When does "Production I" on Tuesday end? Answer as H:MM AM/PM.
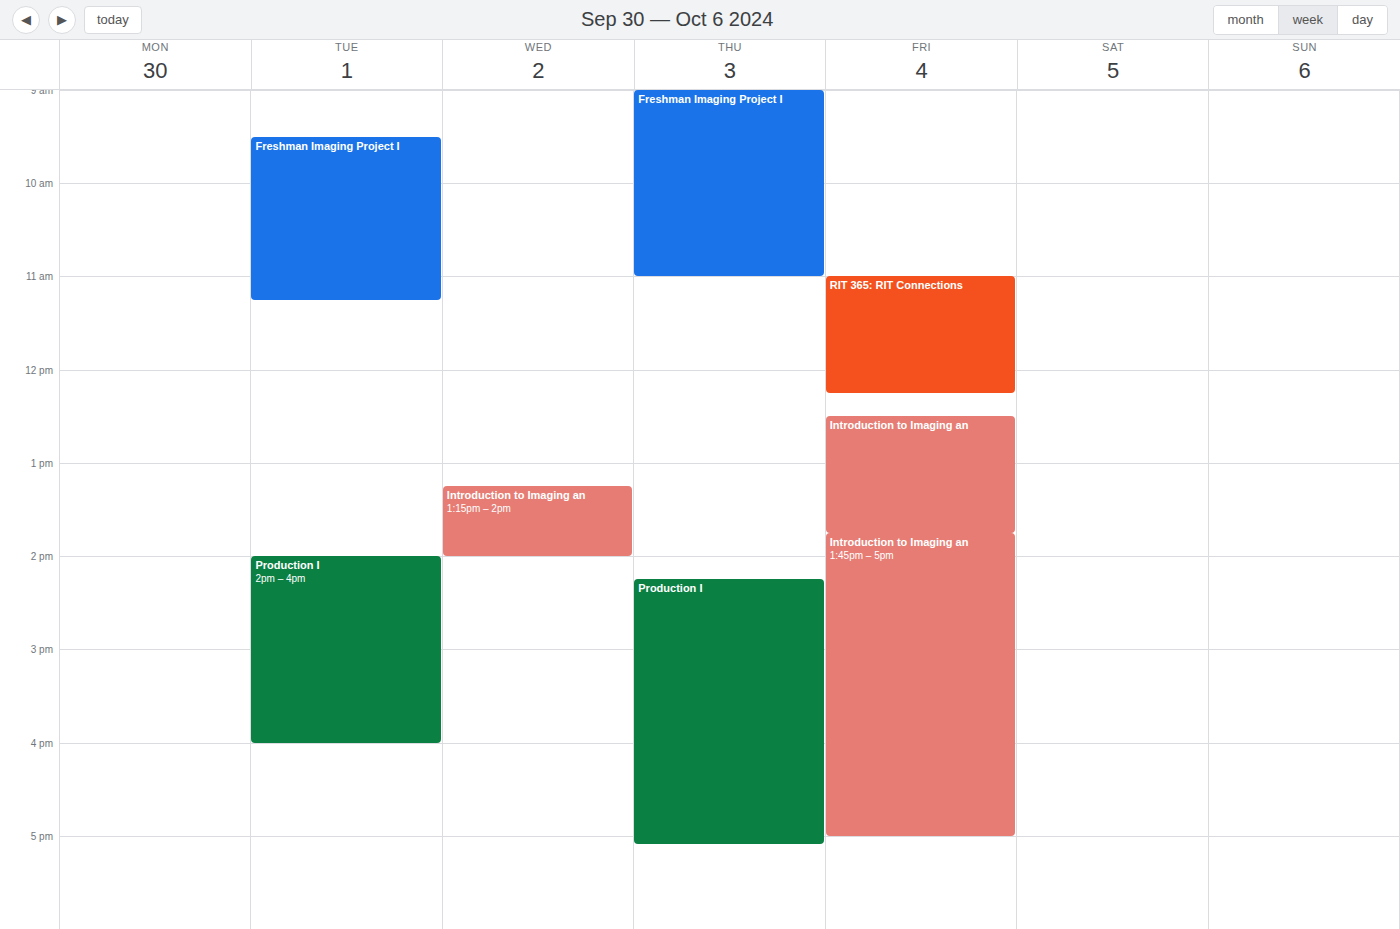
4:00 PM